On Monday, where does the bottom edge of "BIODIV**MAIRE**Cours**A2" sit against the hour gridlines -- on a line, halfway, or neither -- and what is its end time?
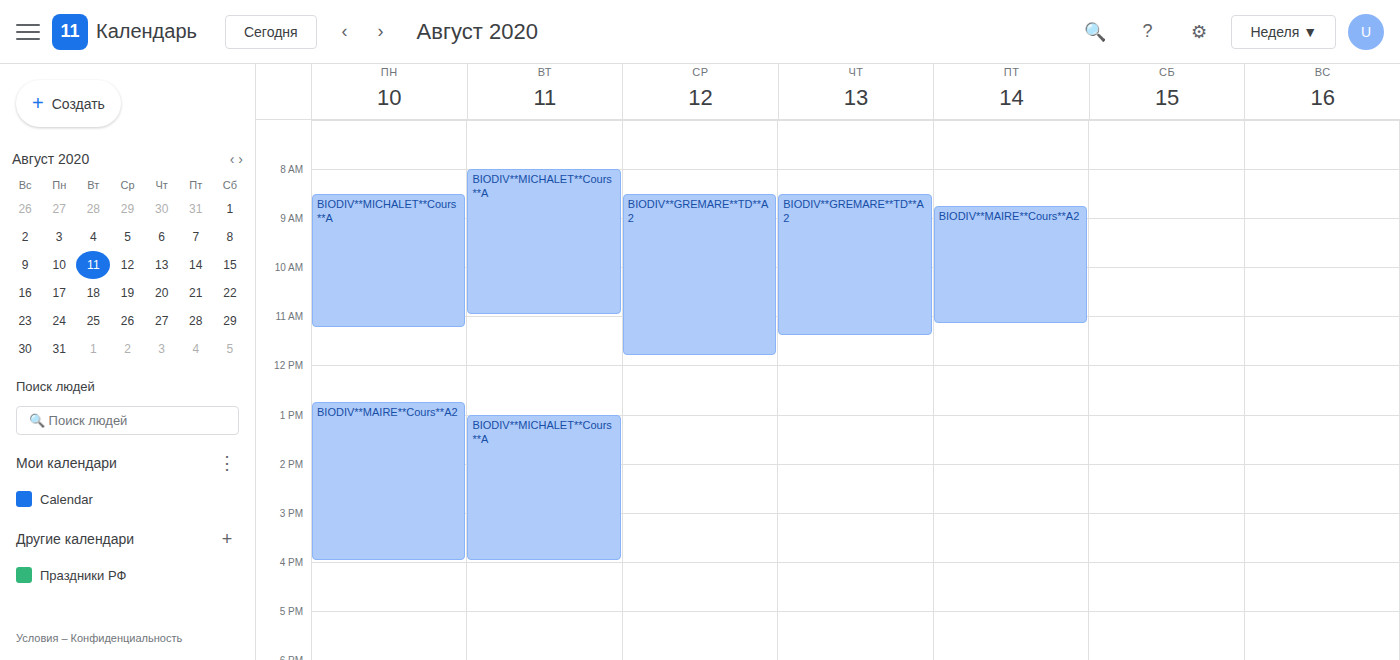
4:00 PM -- exactly on the 4 PM line.